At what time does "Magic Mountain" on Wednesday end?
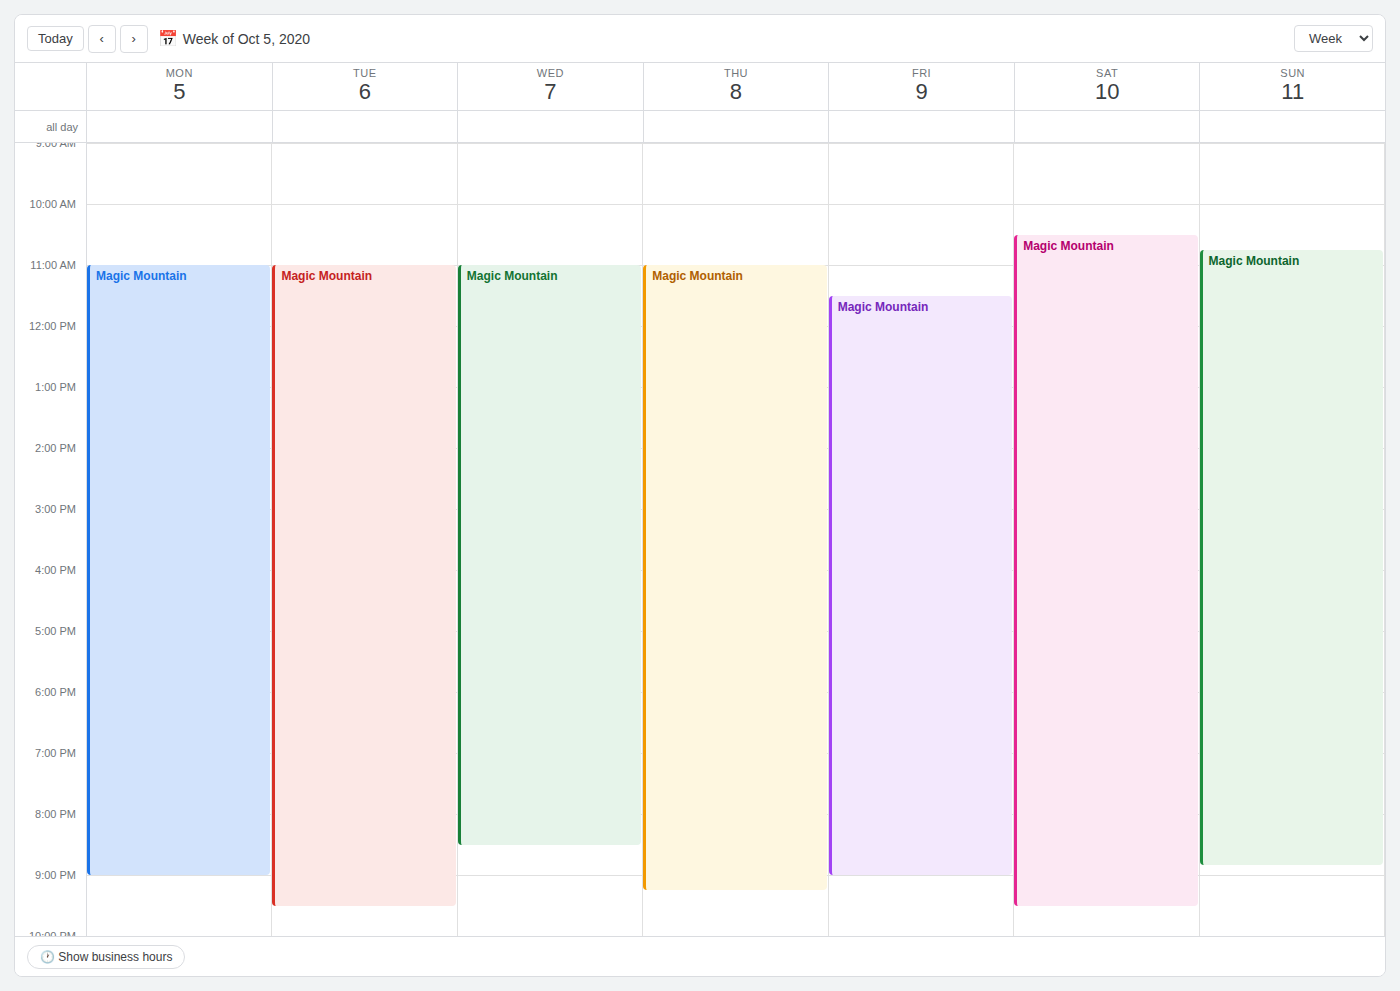
8:30 PM